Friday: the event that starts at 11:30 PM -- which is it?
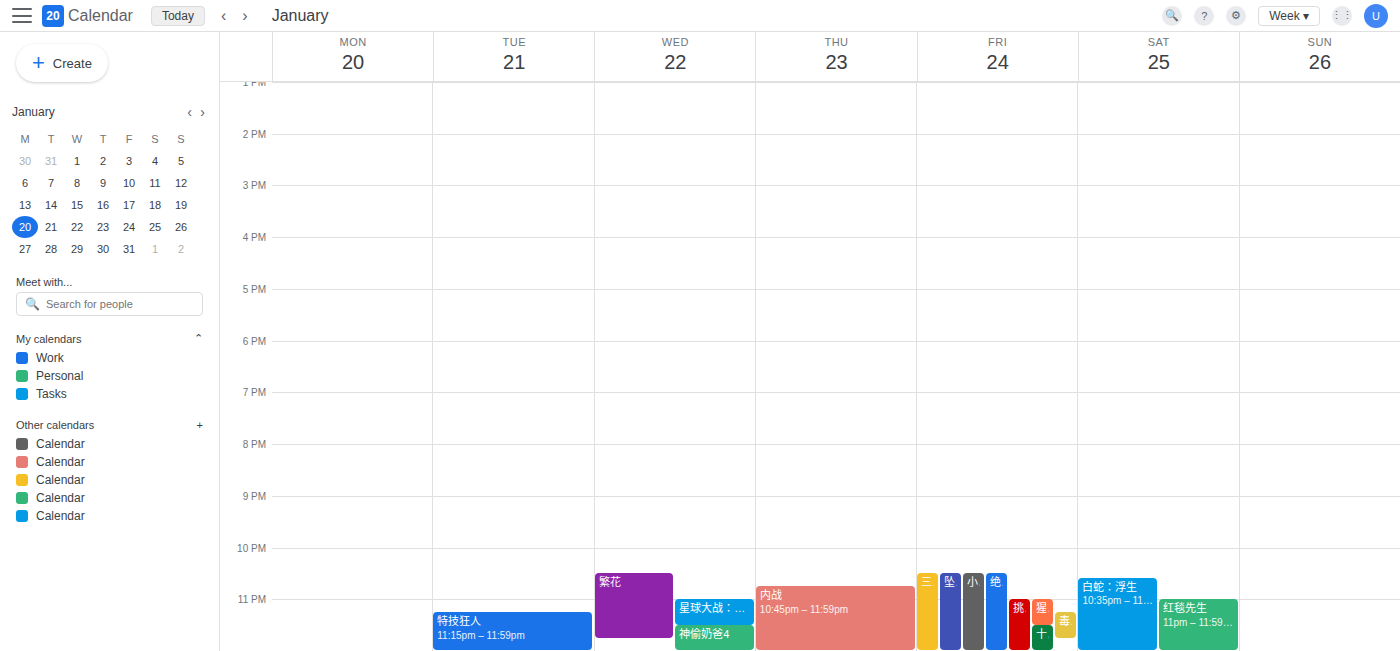
"十角馆杀人预告"